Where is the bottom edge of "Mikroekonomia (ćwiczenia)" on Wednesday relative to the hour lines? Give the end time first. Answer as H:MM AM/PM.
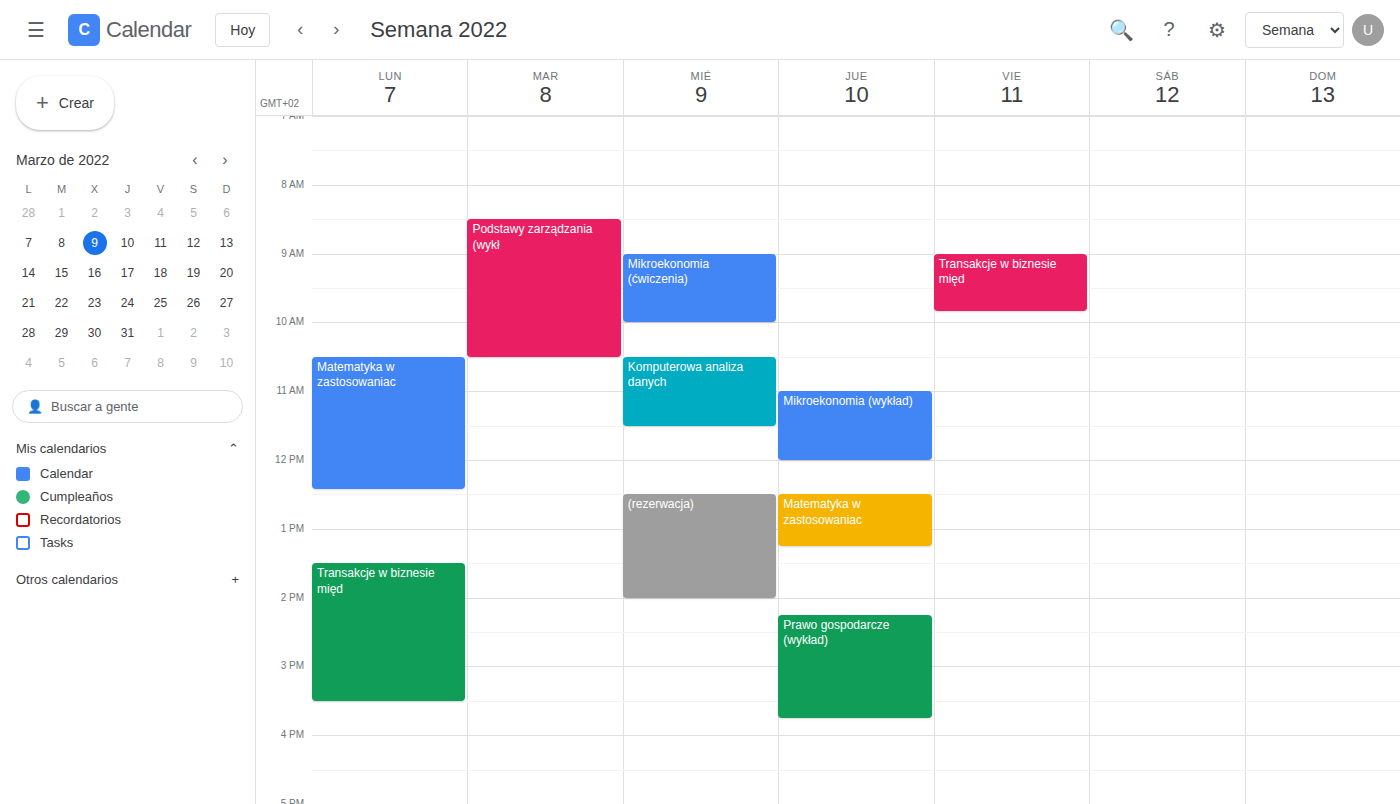
10:00 AM -- exactly on the 10 AM line.